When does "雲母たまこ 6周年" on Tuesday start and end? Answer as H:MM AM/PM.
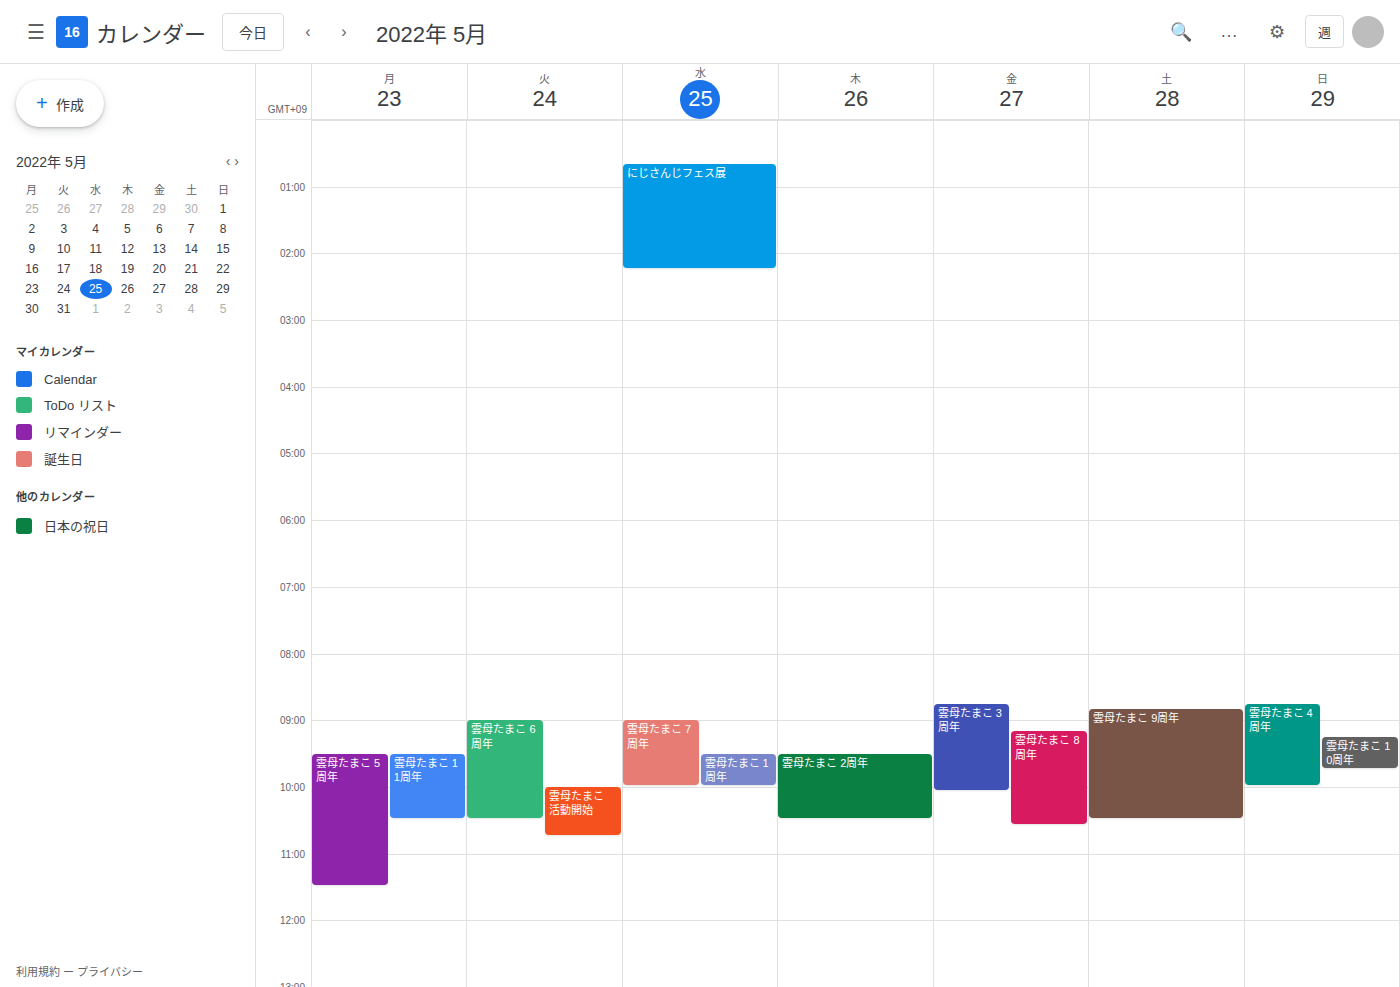
9:00 AM to 10:30 AM